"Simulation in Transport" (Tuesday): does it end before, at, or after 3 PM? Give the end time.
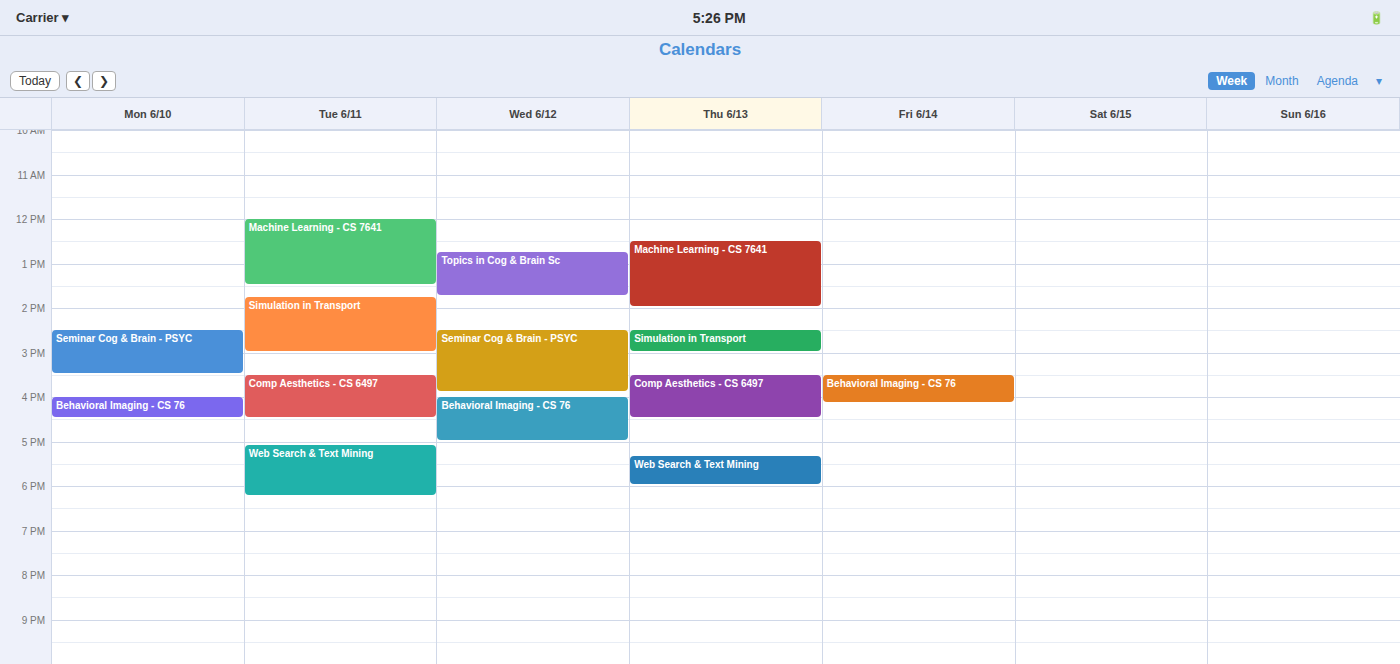
3:00 PM -- exactly at 3 PM, on the 3 PM line.